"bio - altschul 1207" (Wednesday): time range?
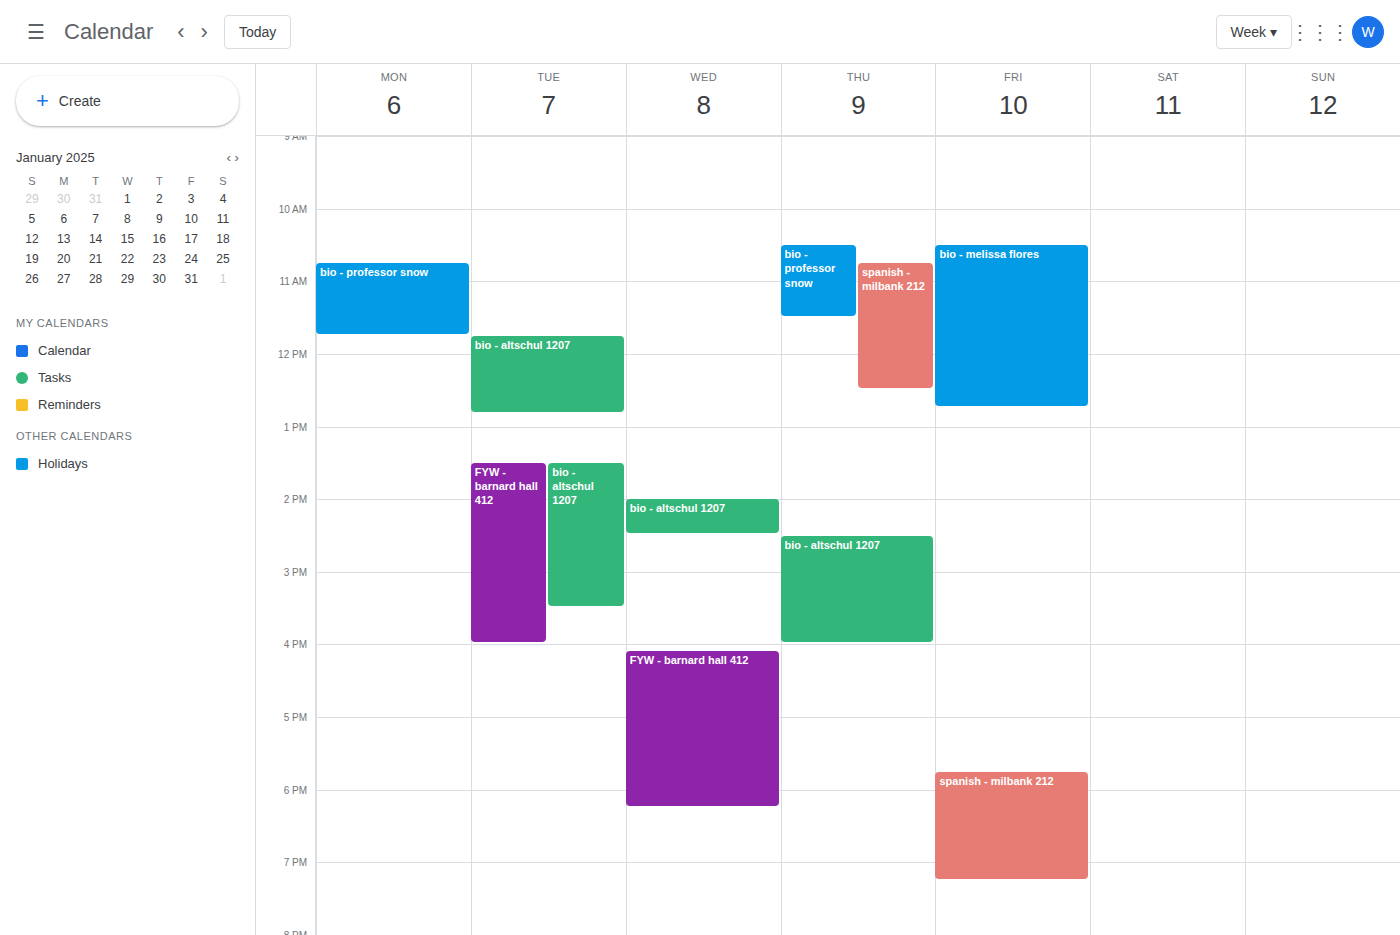
2:00 PM to 2:30 PM